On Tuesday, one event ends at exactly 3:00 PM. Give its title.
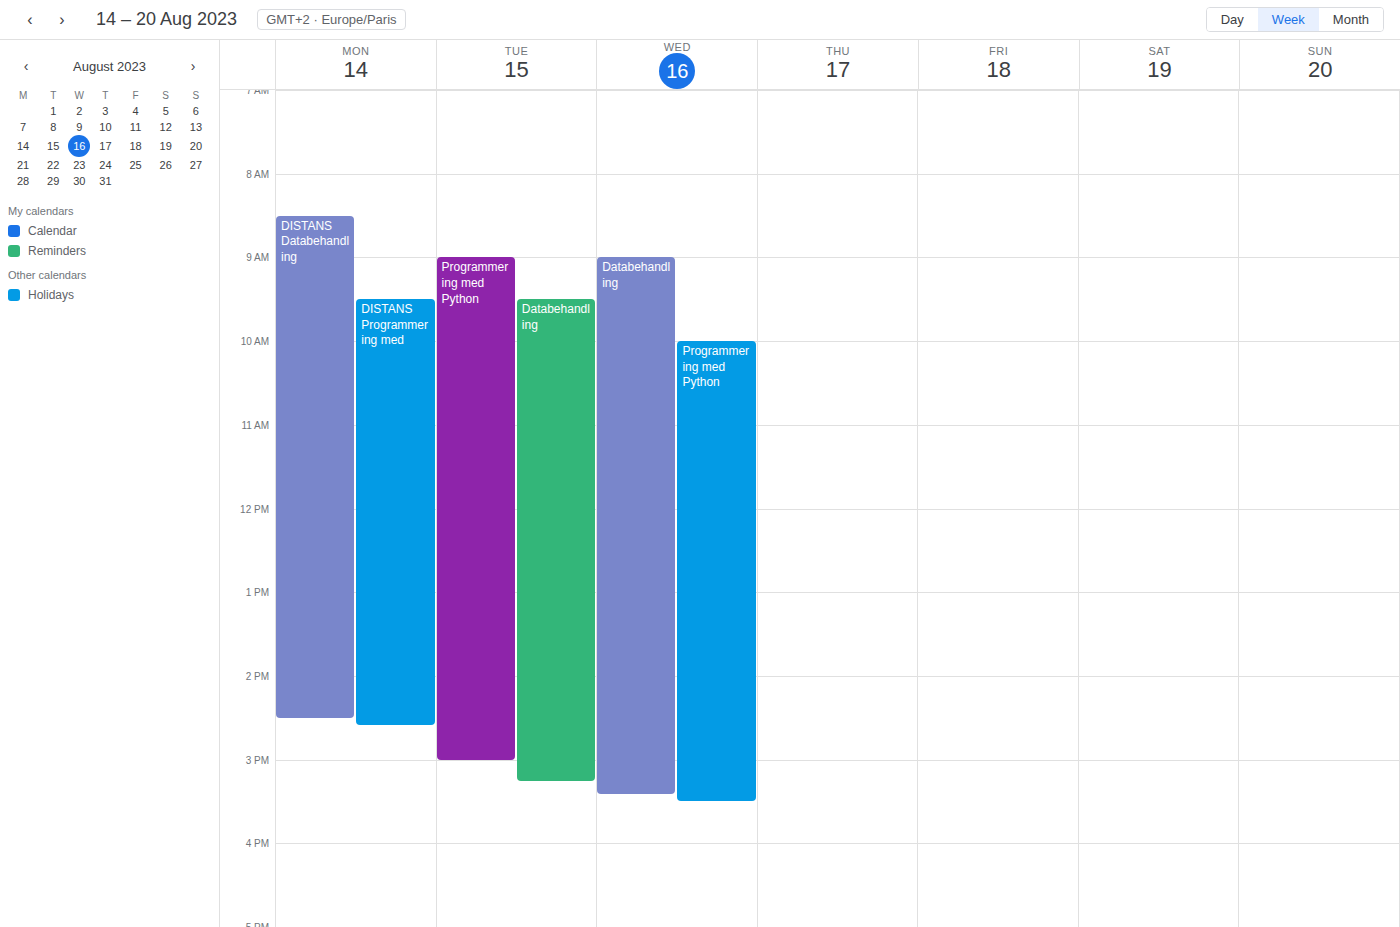
"Programmering med Python"